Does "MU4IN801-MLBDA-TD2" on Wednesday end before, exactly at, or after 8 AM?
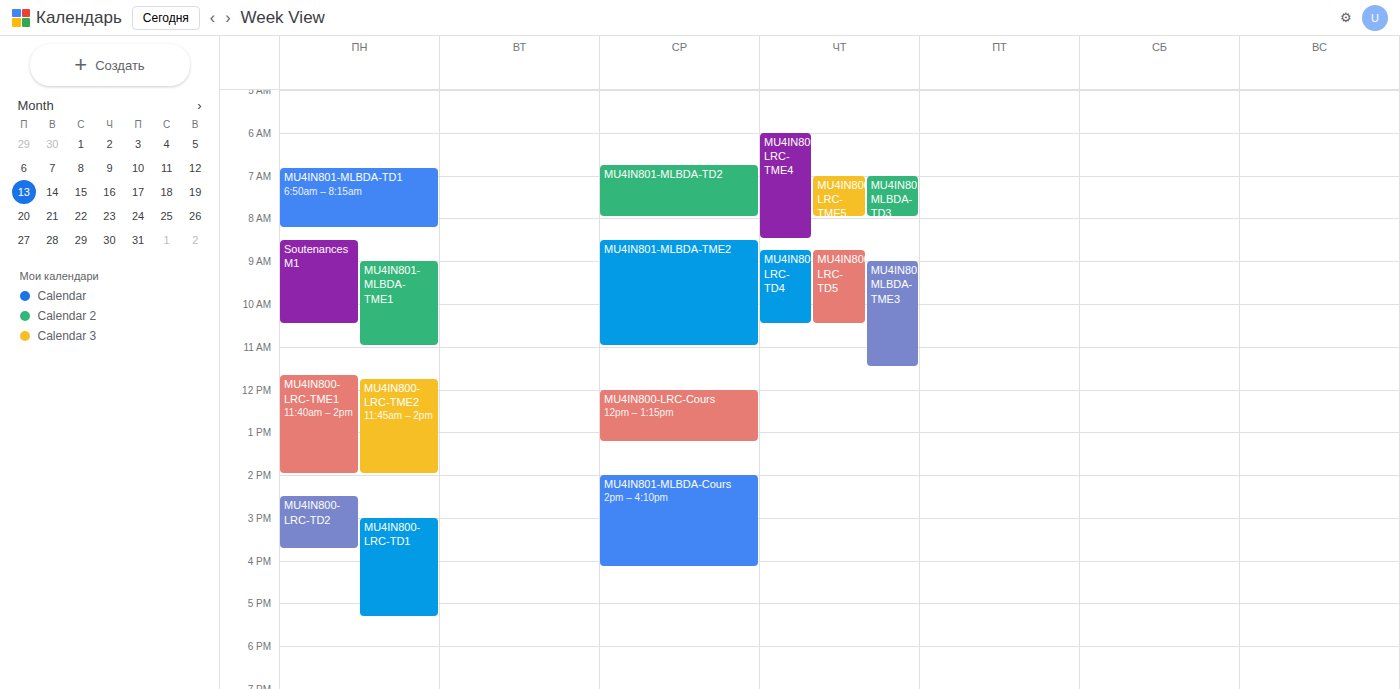
8:00 AM -- exactly at 8 AM, on the 8 AM line.